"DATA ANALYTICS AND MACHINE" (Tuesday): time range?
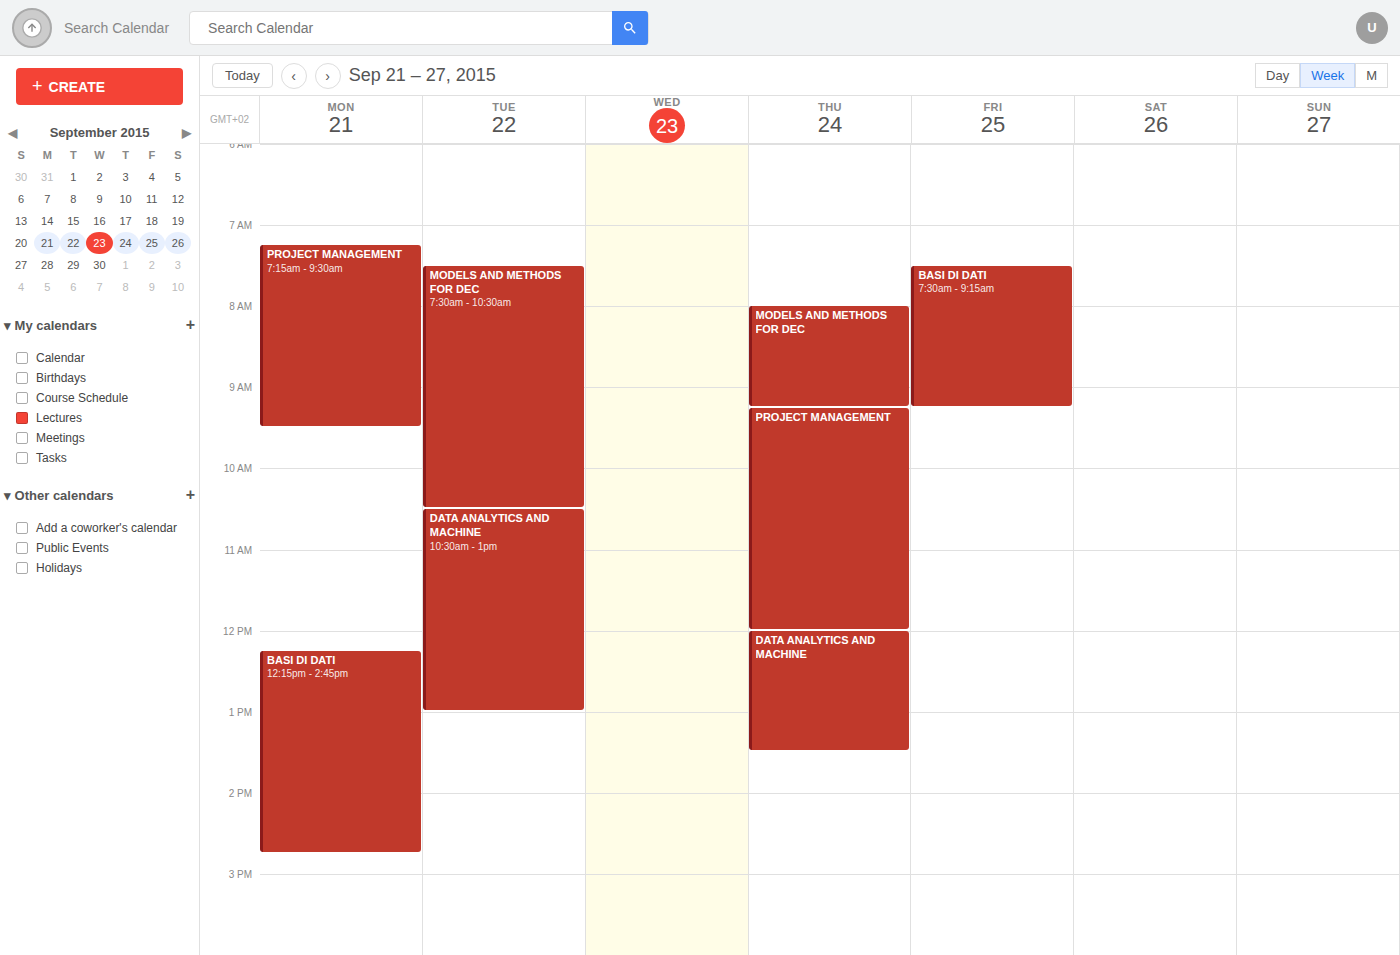
10:30 AM to 1:00 PM